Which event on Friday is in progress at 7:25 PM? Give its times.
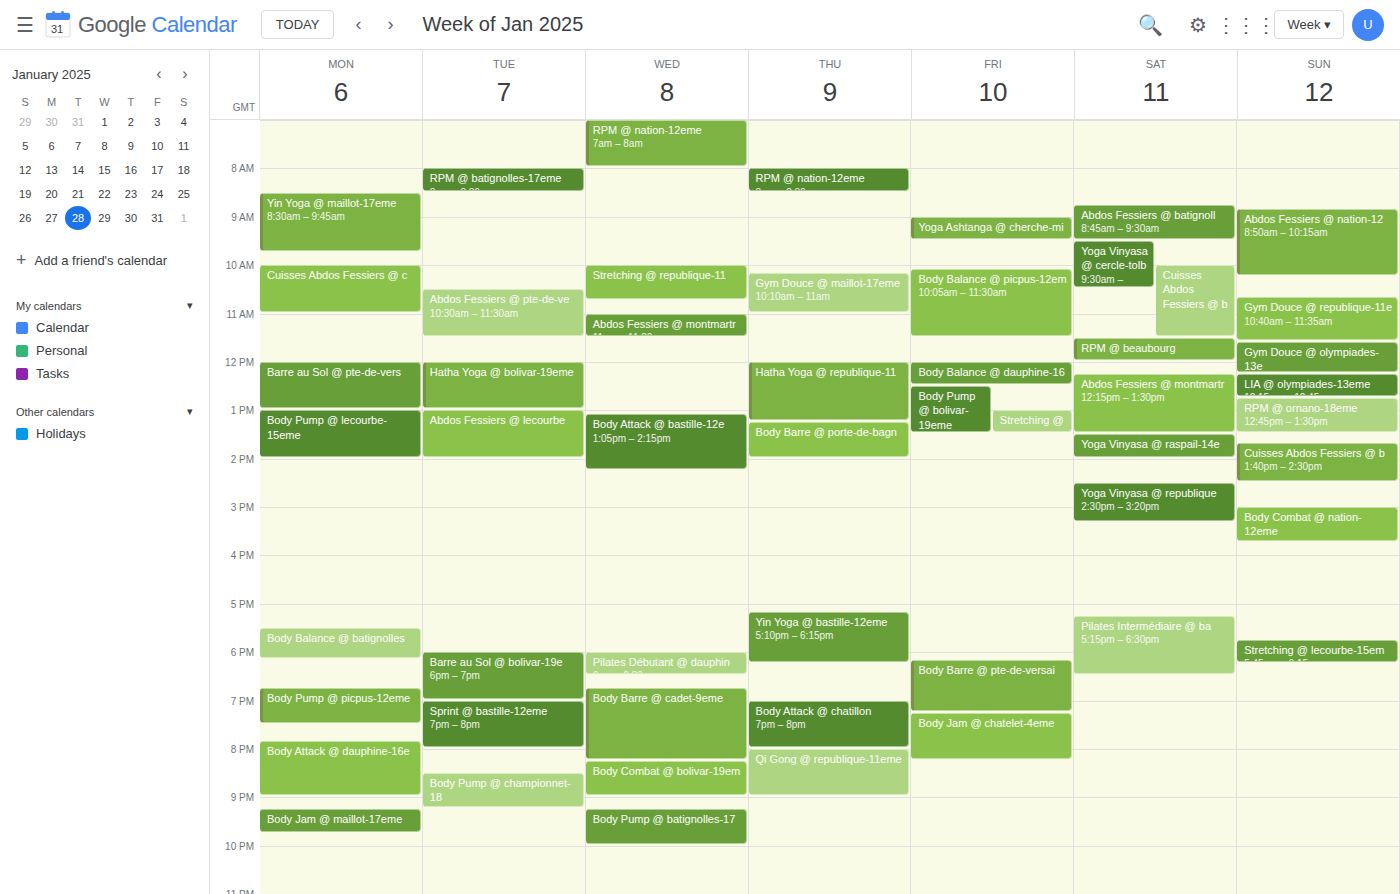
"Body Jam @ chatelet-4eme", 7:15 PM to 8:15 PM